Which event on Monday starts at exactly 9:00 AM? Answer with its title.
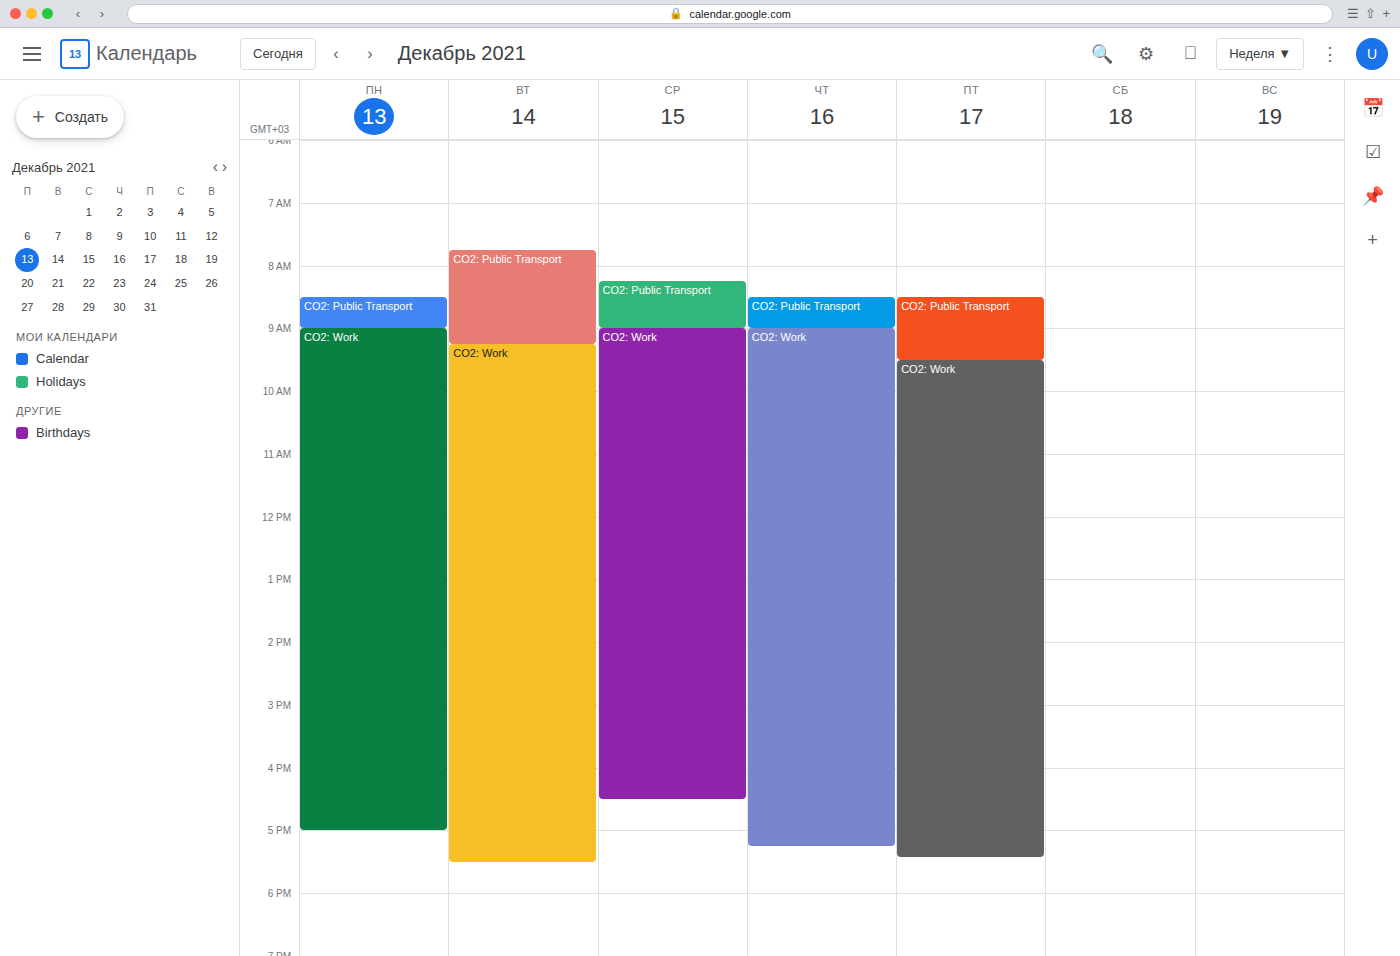
"CO2: Work"